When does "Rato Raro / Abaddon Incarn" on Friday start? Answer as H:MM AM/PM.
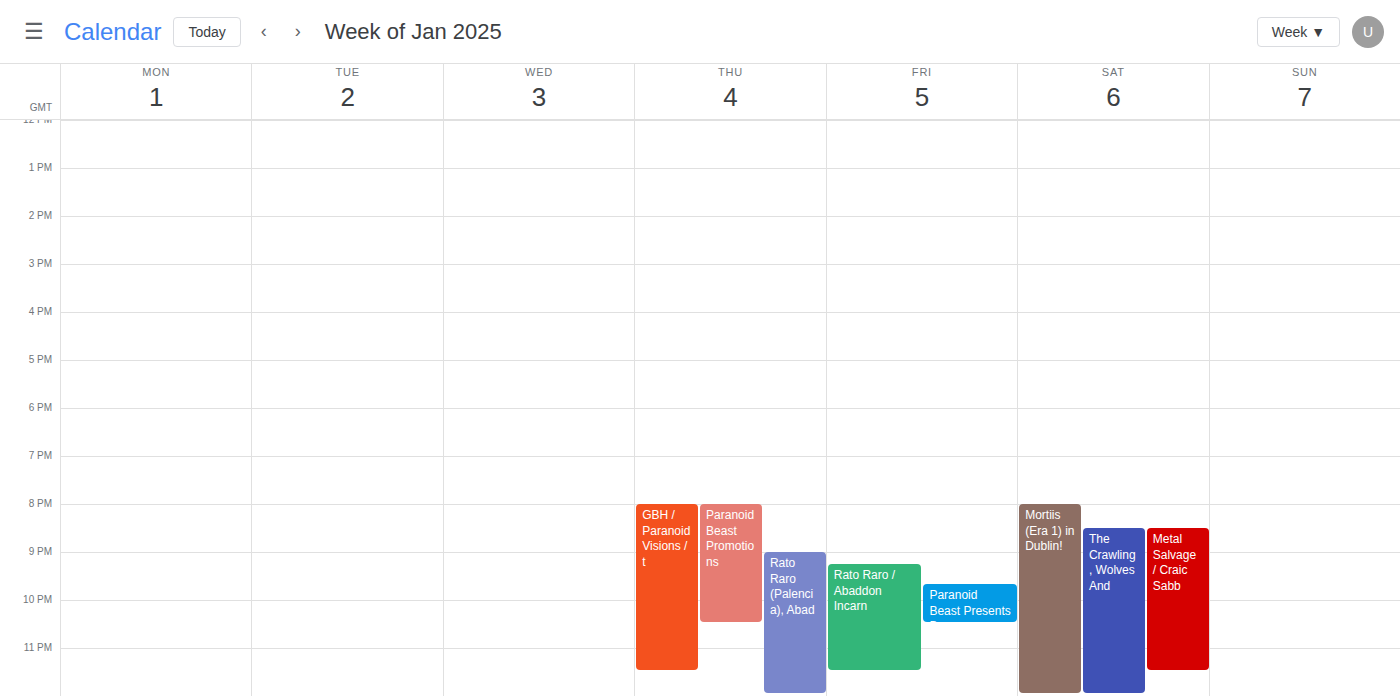
9:15 PM